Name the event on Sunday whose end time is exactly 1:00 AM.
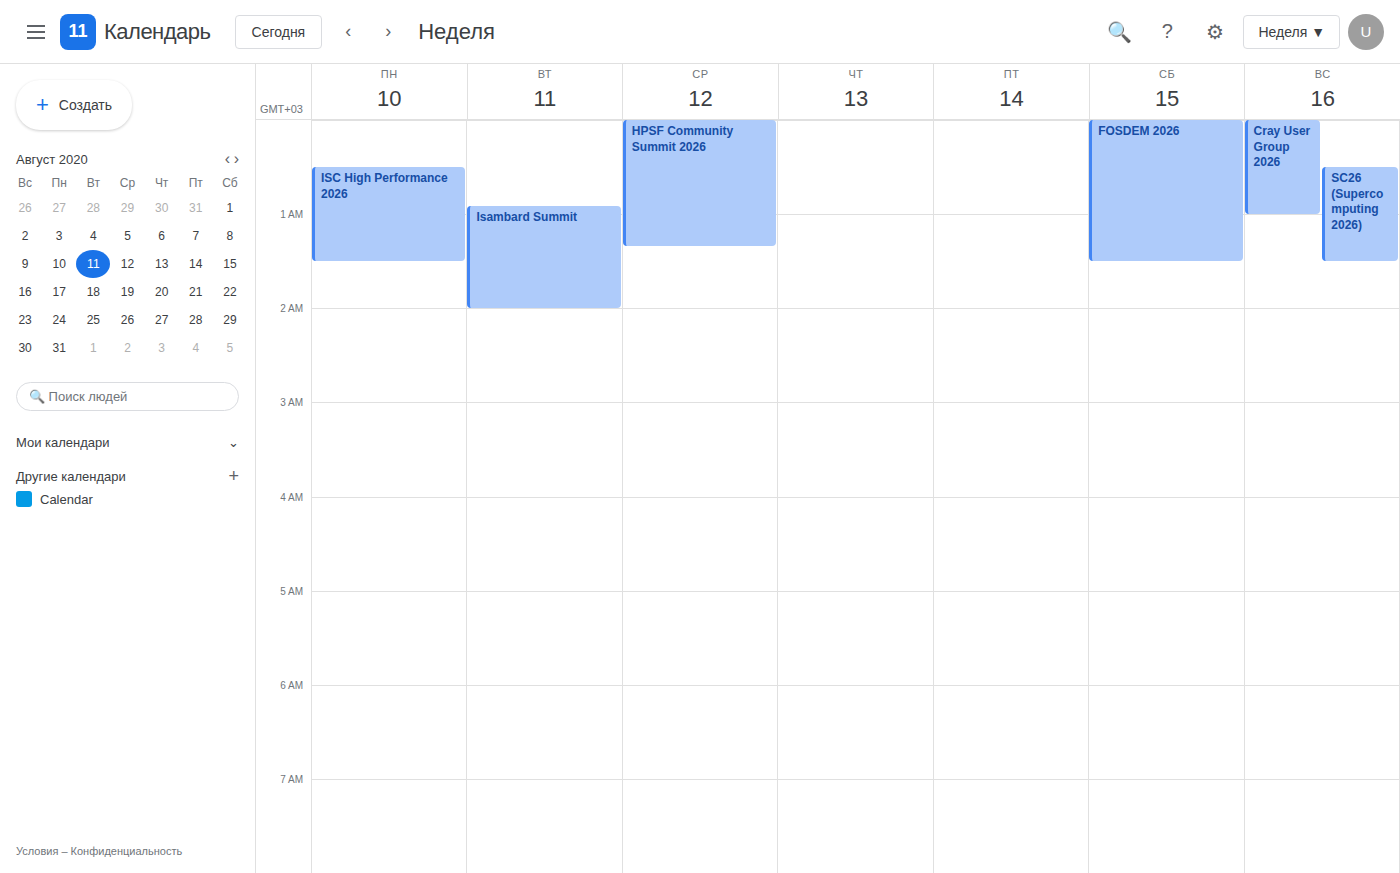
"Cray User Group 2026"